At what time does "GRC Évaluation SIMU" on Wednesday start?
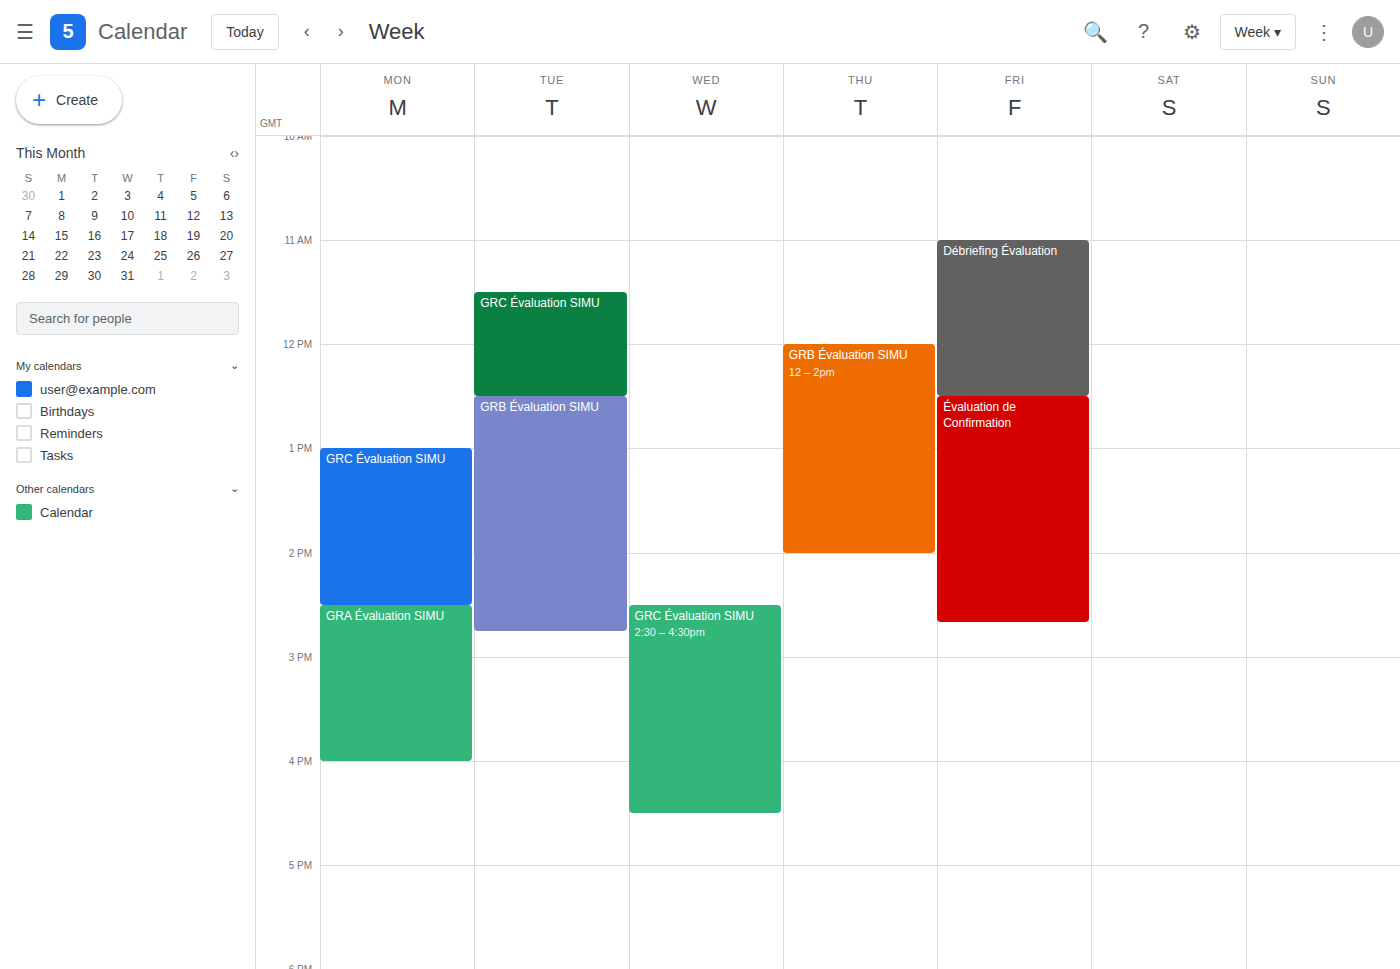
2:30 PM